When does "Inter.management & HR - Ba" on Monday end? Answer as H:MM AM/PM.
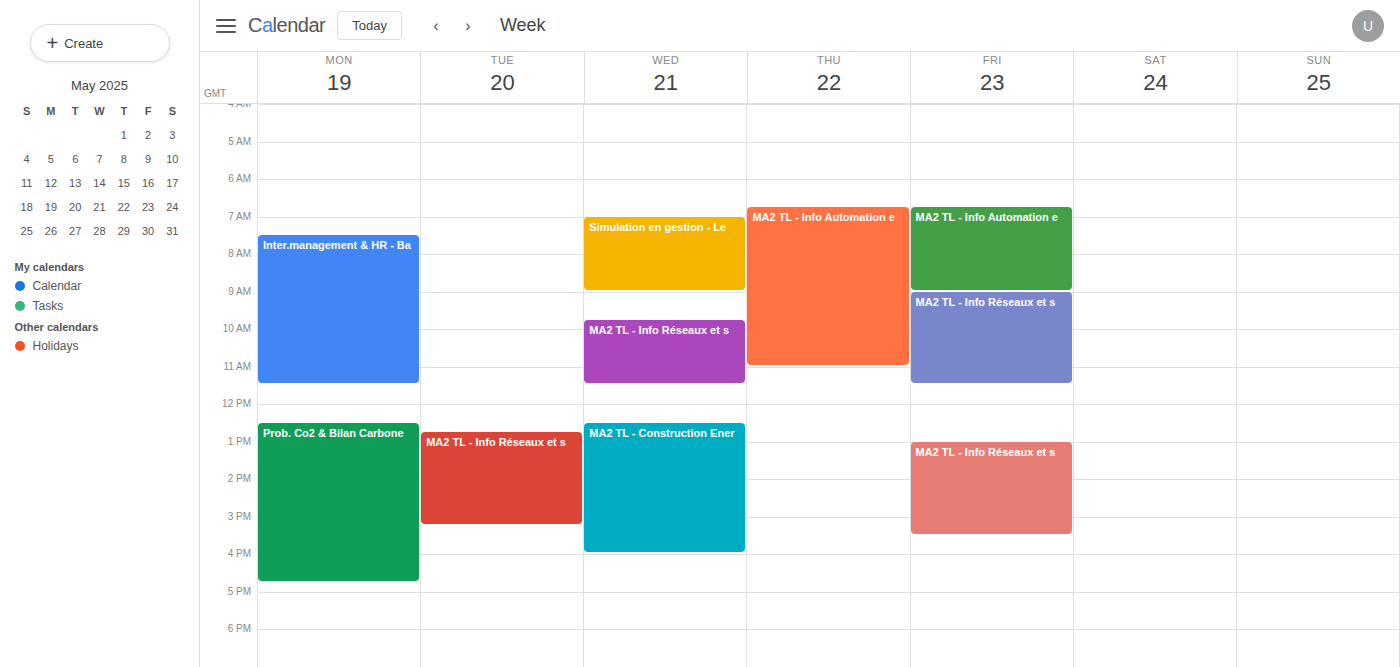
11:30 AM